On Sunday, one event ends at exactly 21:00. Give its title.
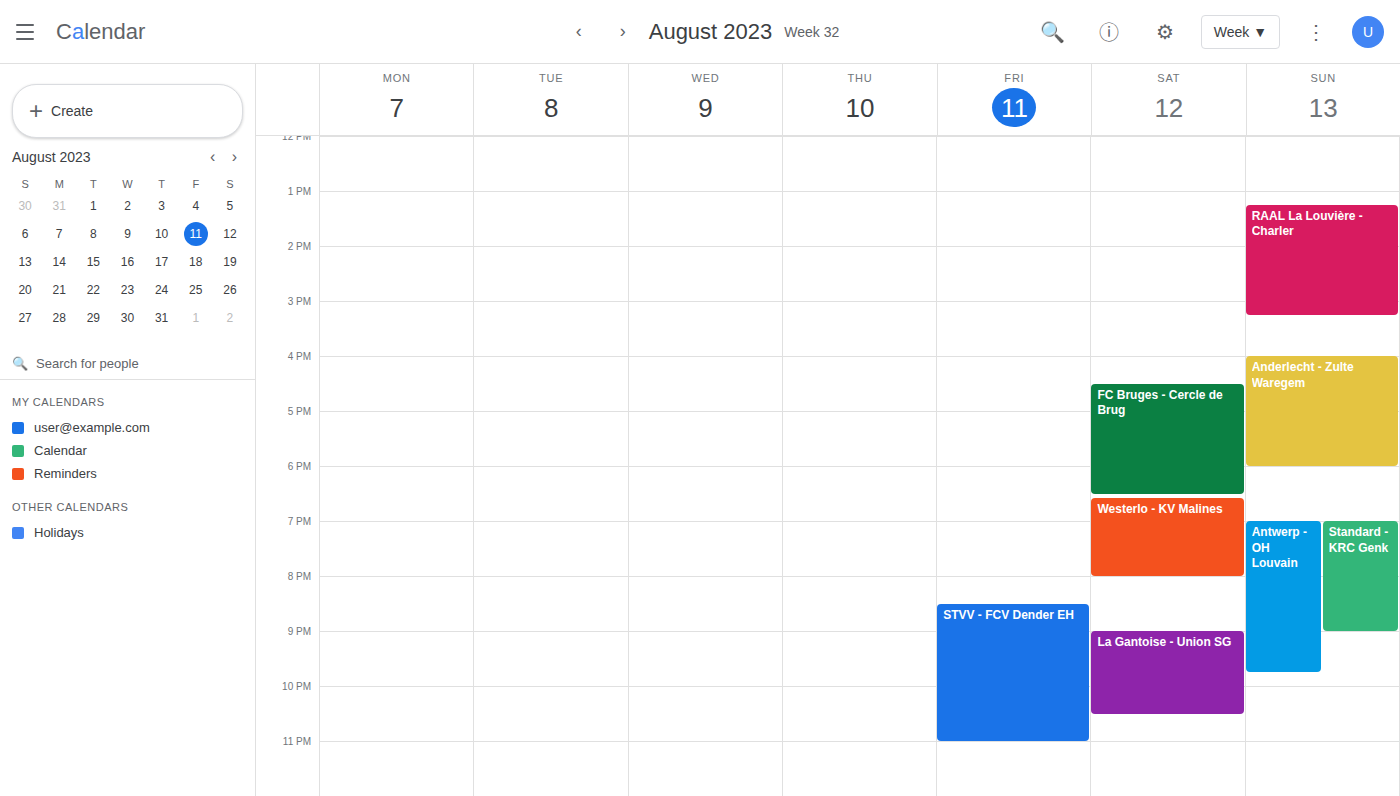
"Standard - KRC Genk"